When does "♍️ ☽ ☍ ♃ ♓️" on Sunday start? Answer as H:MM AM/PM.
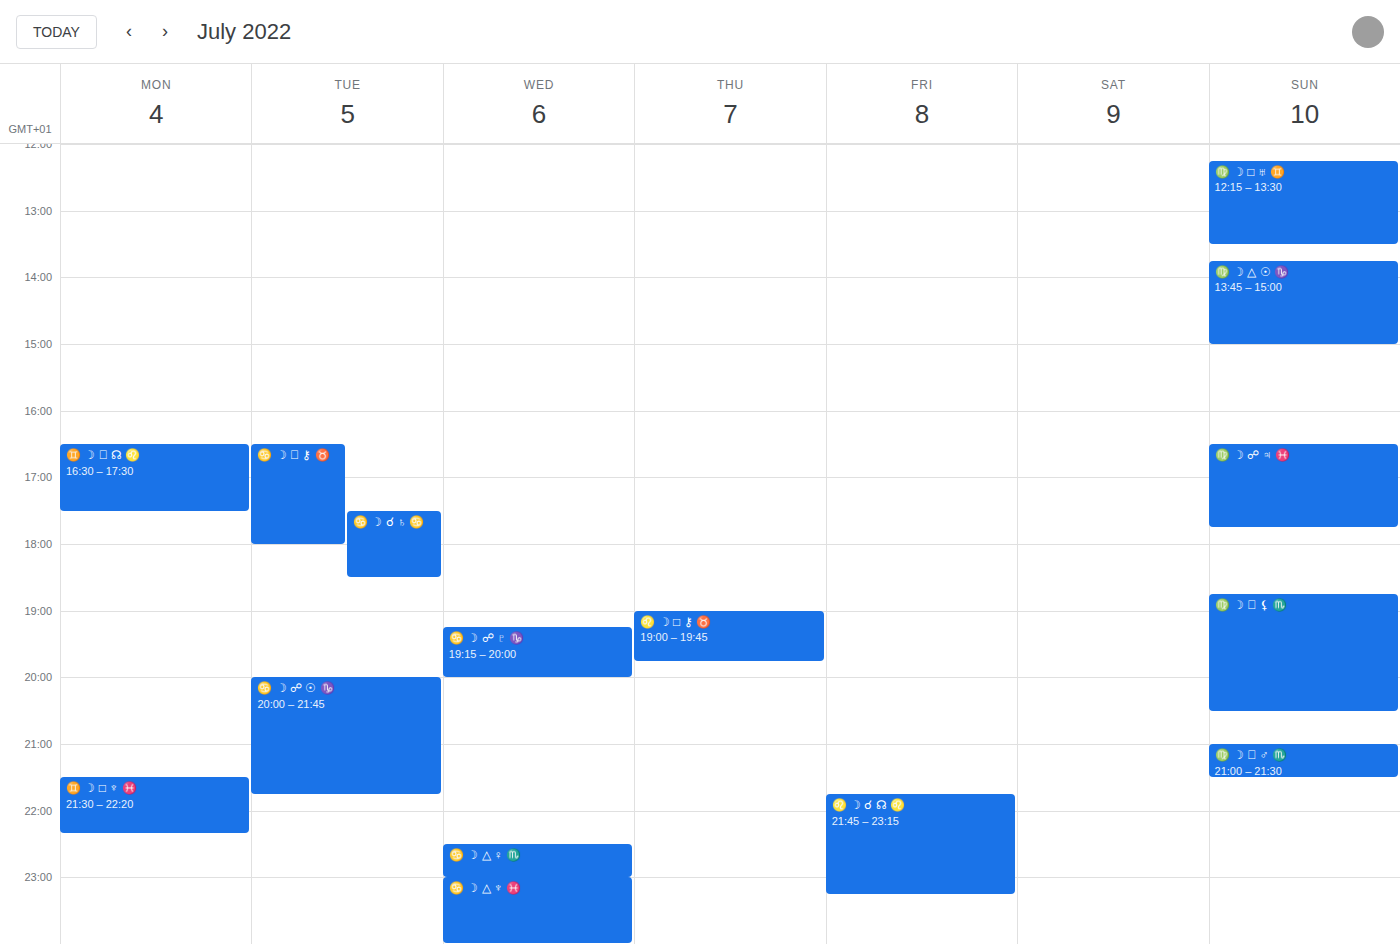
4:30 PM